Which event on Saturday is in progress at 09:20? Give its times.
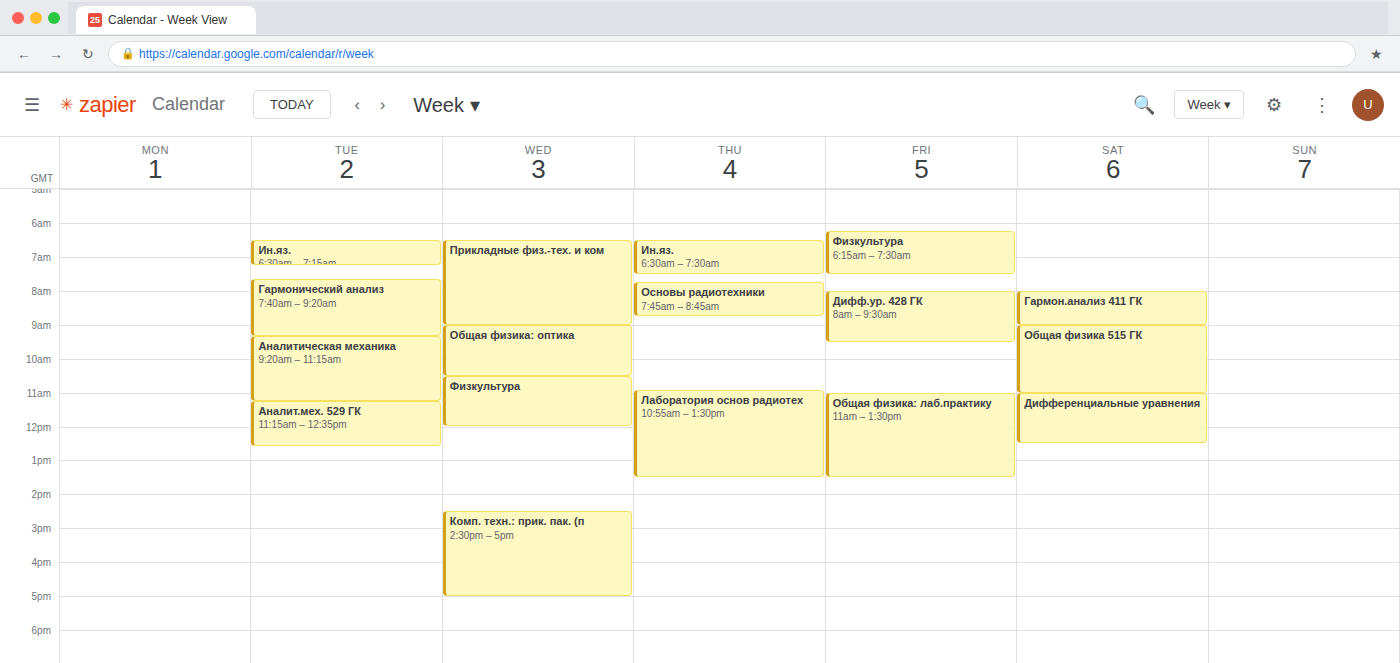
"Общая физика 515 ГК", 09:00 to 11:00